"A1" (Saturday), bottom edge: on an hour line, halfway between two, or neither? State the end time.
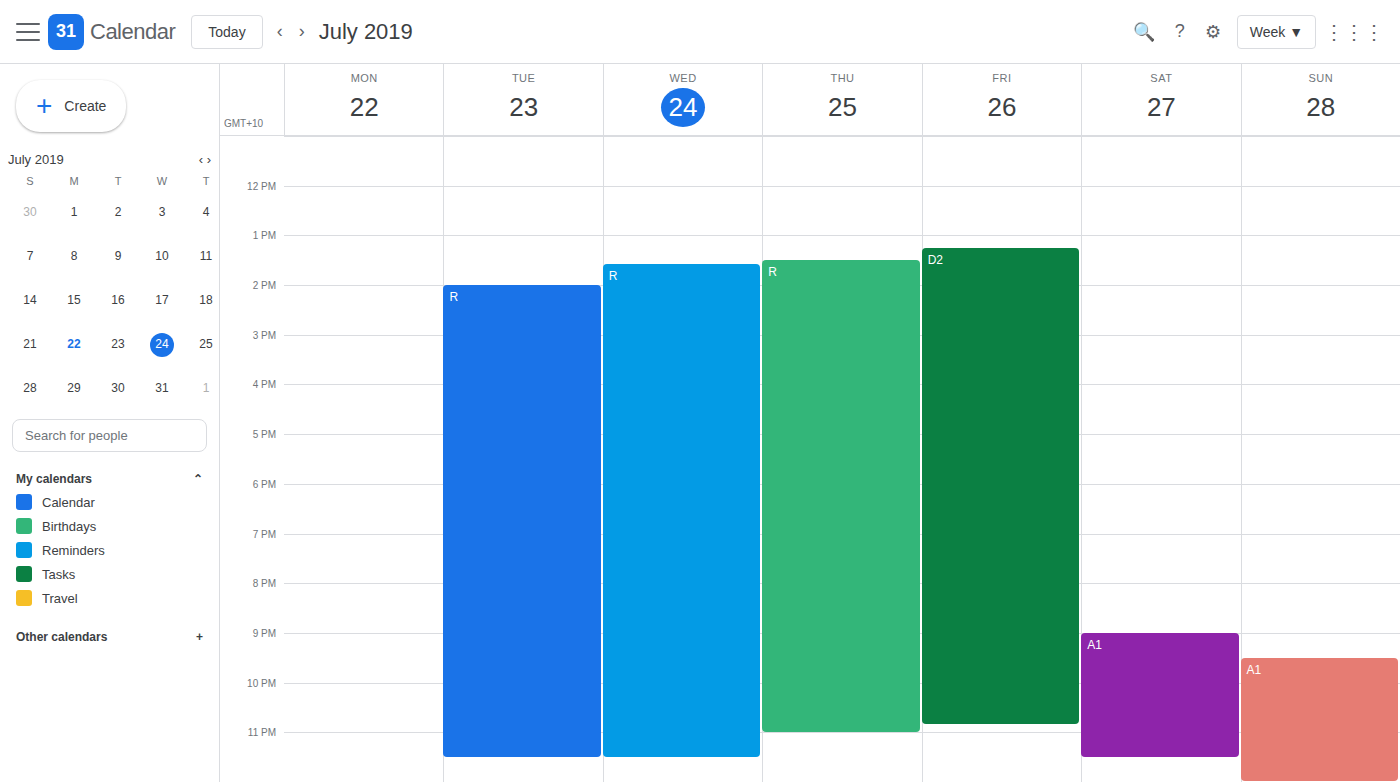
23:30 -- halfway between the 23:00 and 24:00 lines.